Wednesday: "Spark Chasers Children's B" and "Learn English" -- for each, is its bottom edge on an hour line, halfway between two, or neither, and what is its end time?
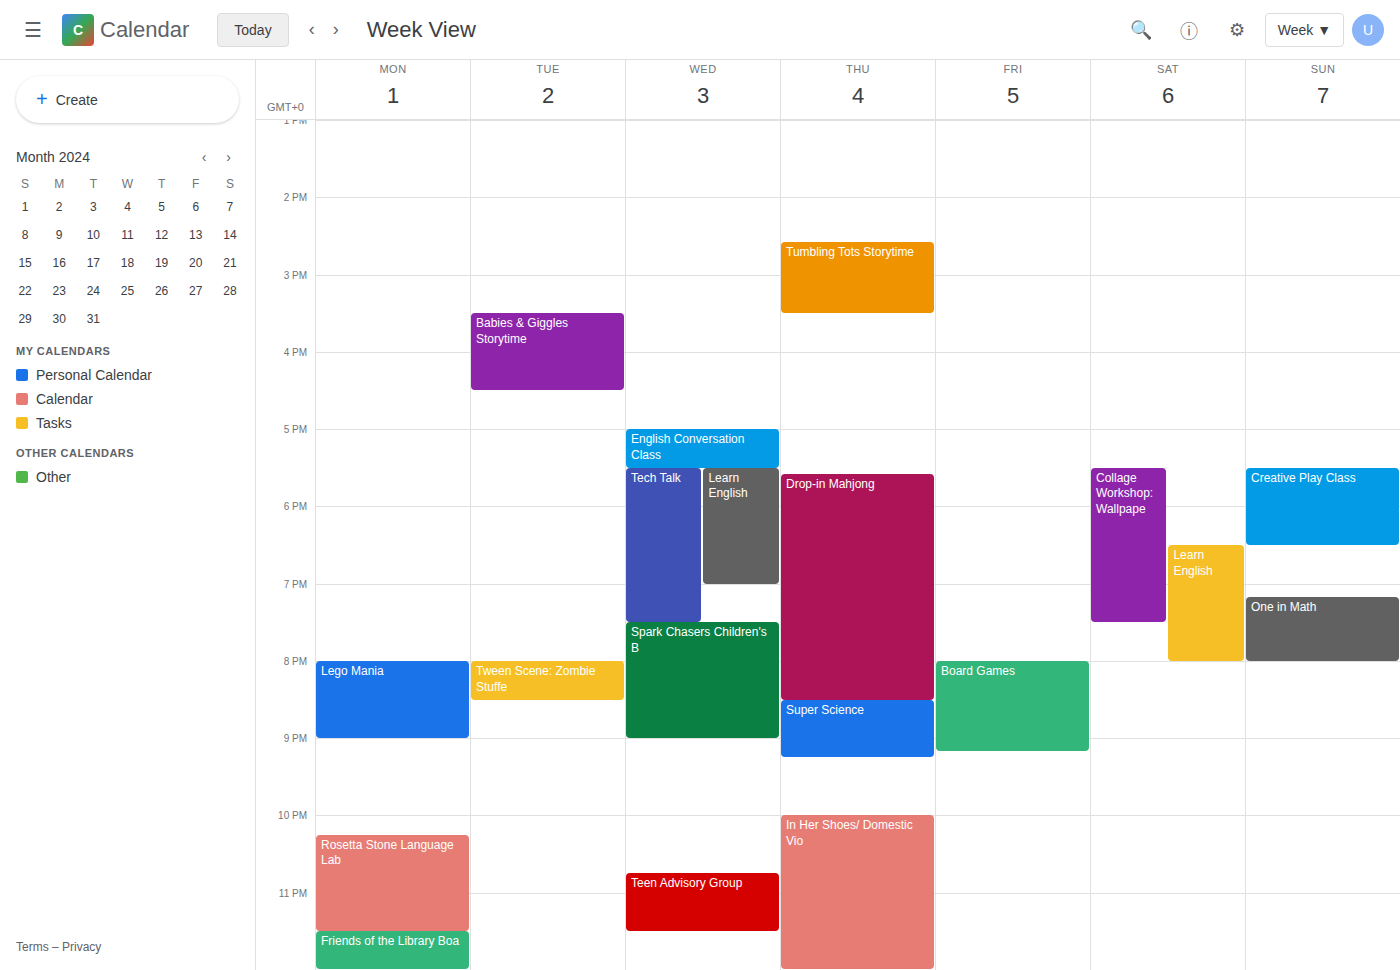
"Spark Chasers Children's B": 9:00 PM, exactly on the 9 PM line. "Learn English": 7:00 PM, exactly on the 7 PM line.